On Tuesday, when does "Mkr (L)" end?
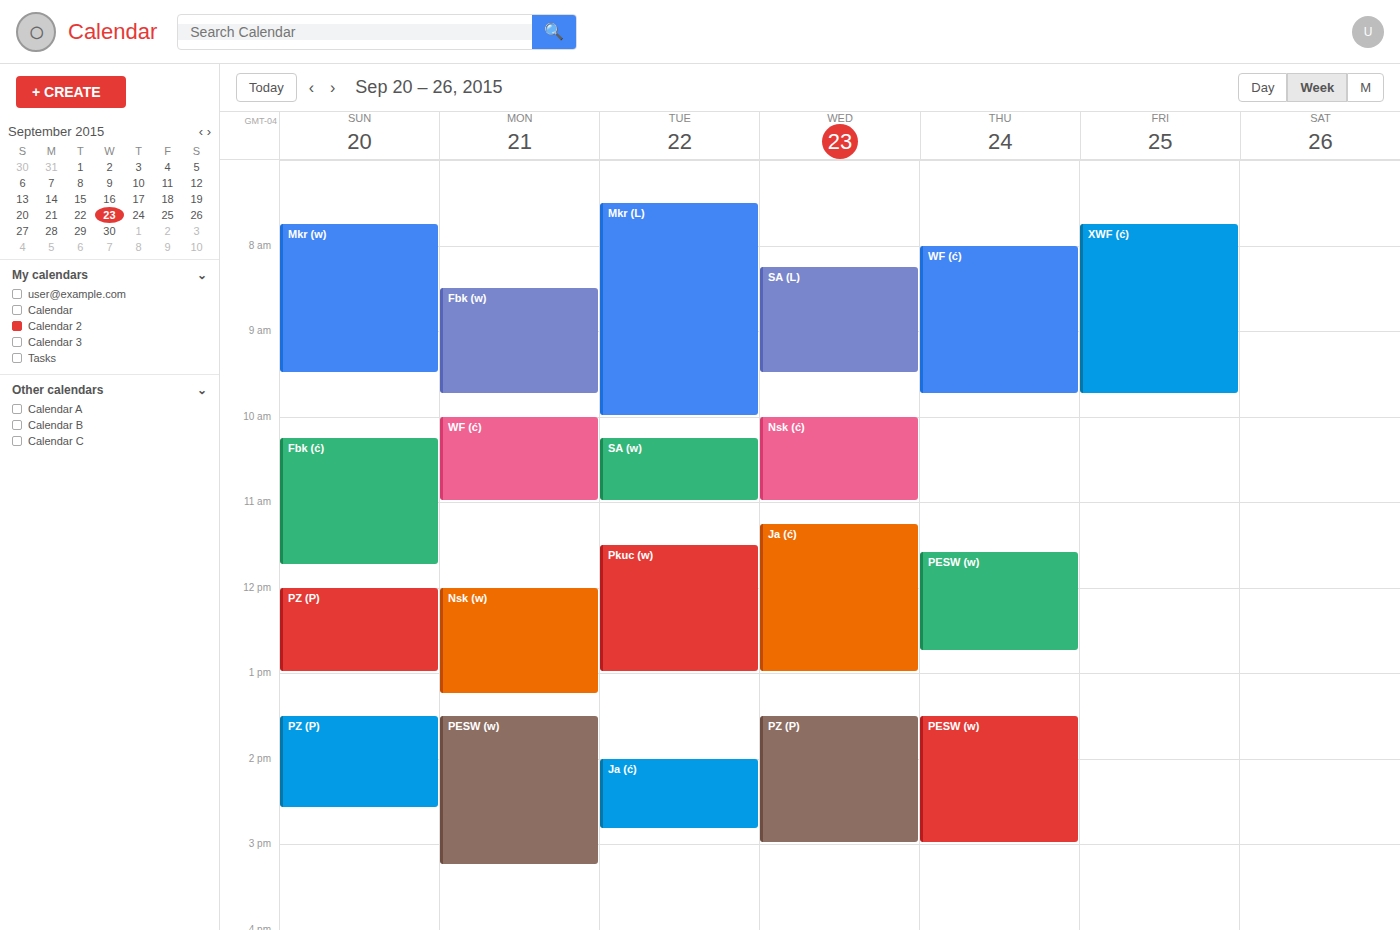
10:00 AM